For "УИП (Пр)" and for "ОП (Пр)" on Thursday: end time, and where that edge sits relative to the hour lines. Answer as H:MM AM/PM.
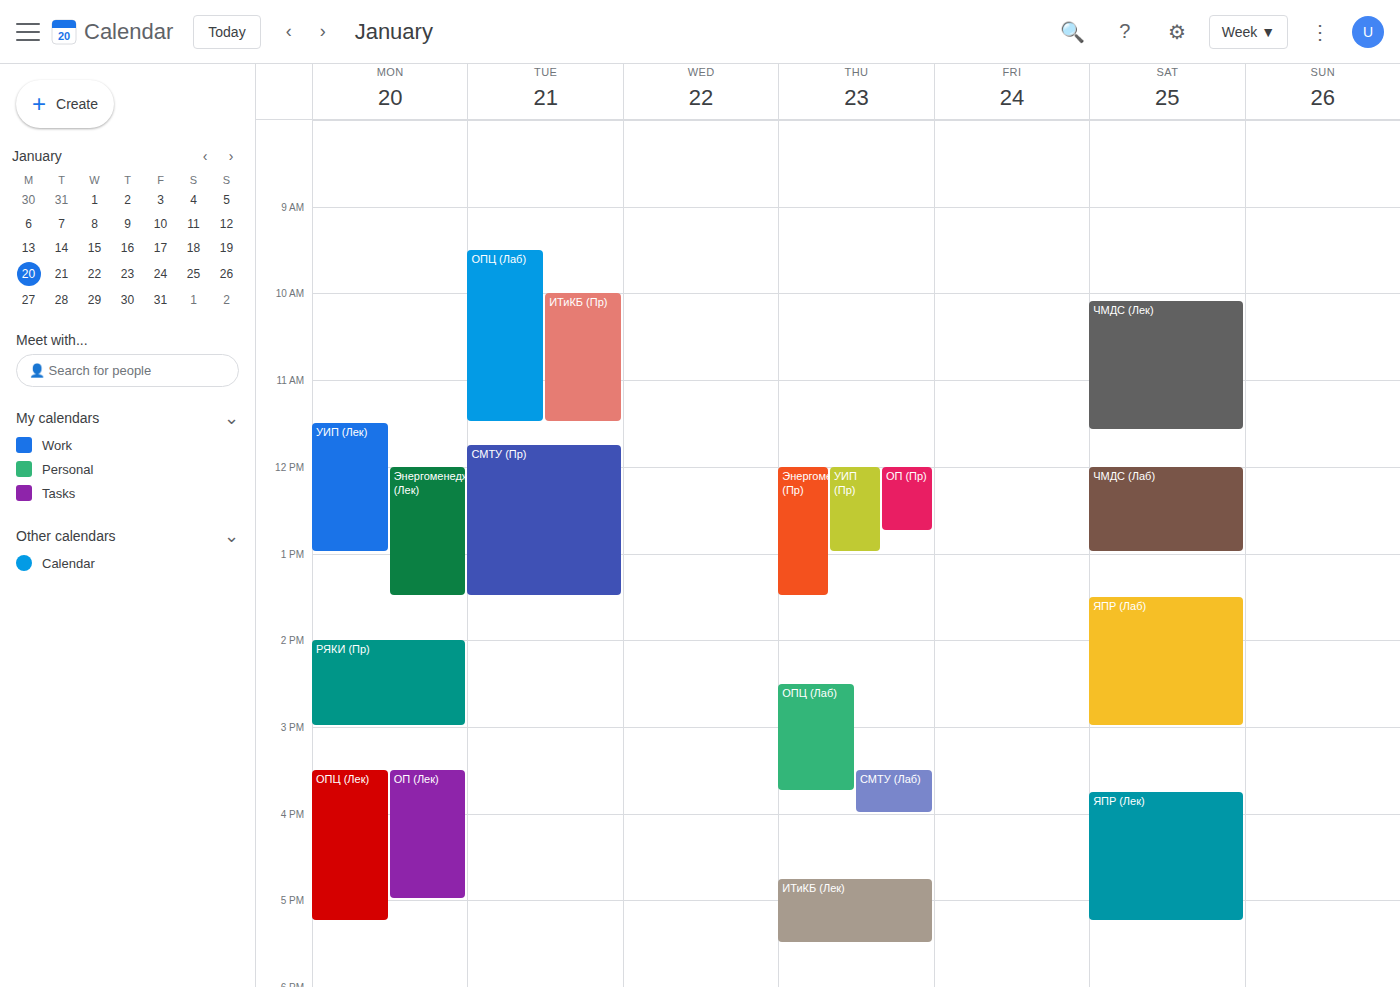
"УИП (Пр)": 1:00 PM, exactly on the 1 PM line. "ОП (Пр)": 12:45 PM, neither: three quarters of the way from the 12 PM line to the 1 PM line.